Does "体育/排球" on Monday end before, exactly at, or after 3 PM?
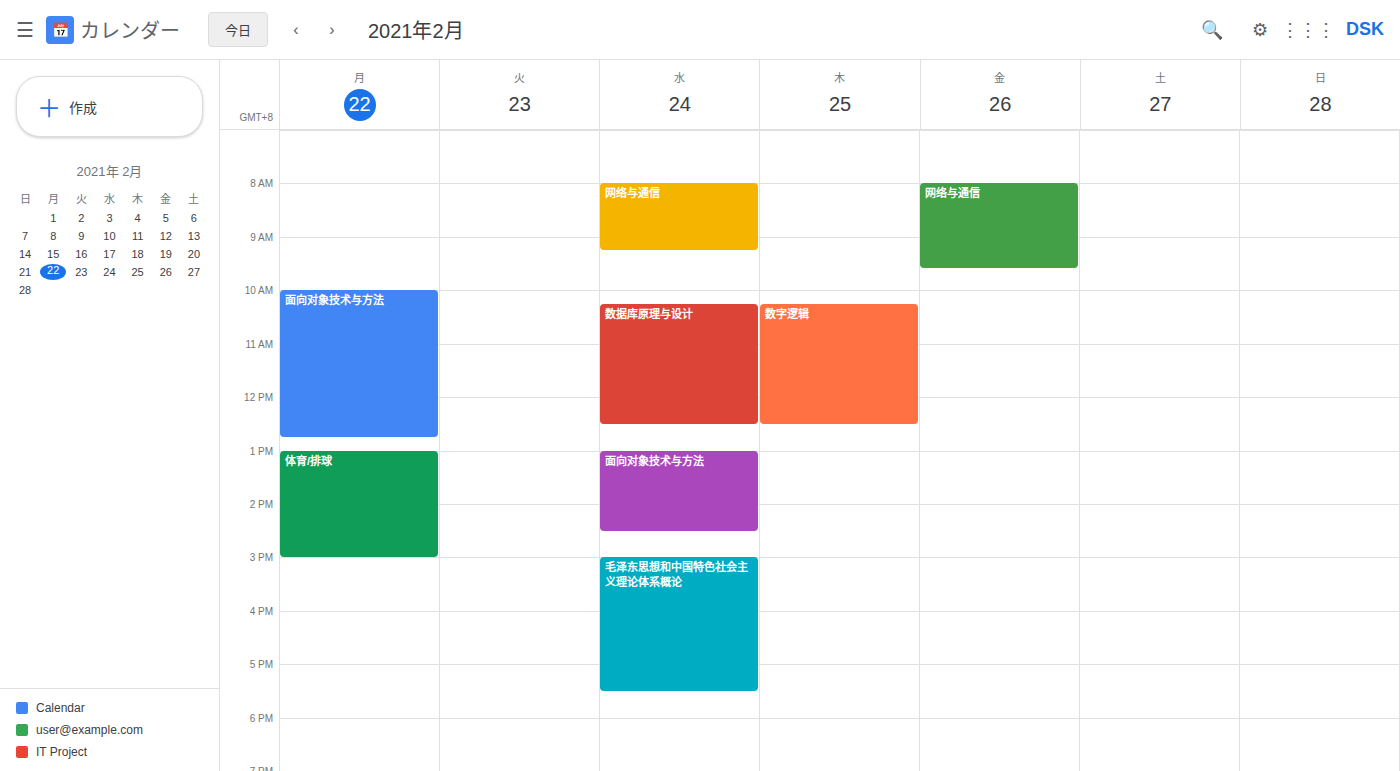
3:00 PM -- exactly at 3 PM, on the 3 PM line.